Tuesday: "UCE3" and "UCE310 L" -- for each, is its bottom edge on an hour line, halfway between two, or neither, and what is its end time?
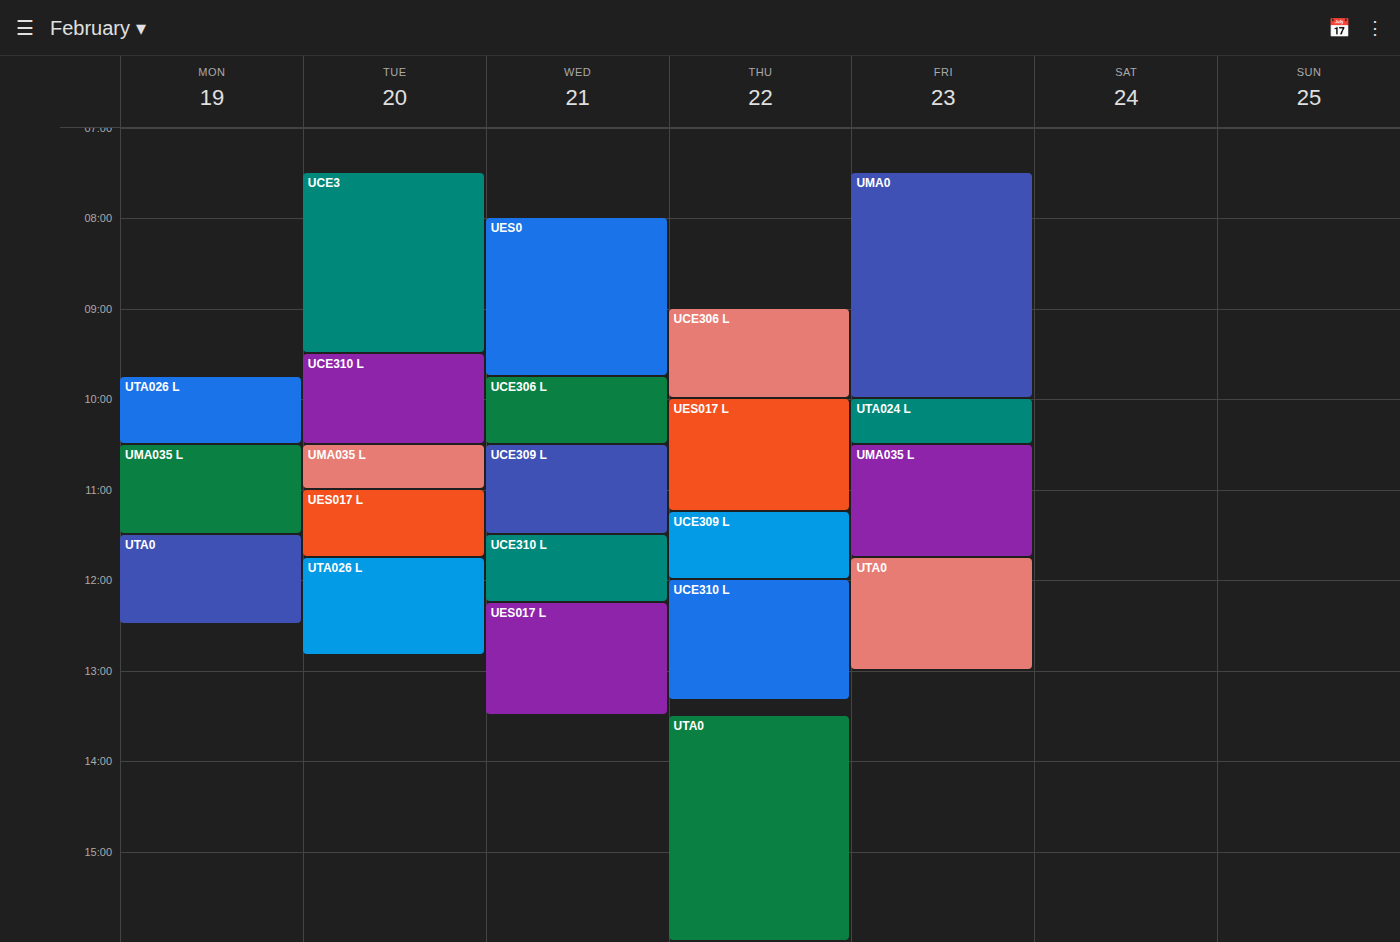
"UCE3": 9:30 AM, halfway between the 9 AM and 10 AM lines. "UCE310 L": 10:30 AM, halfway between the 10 AM and 11 AM lines.